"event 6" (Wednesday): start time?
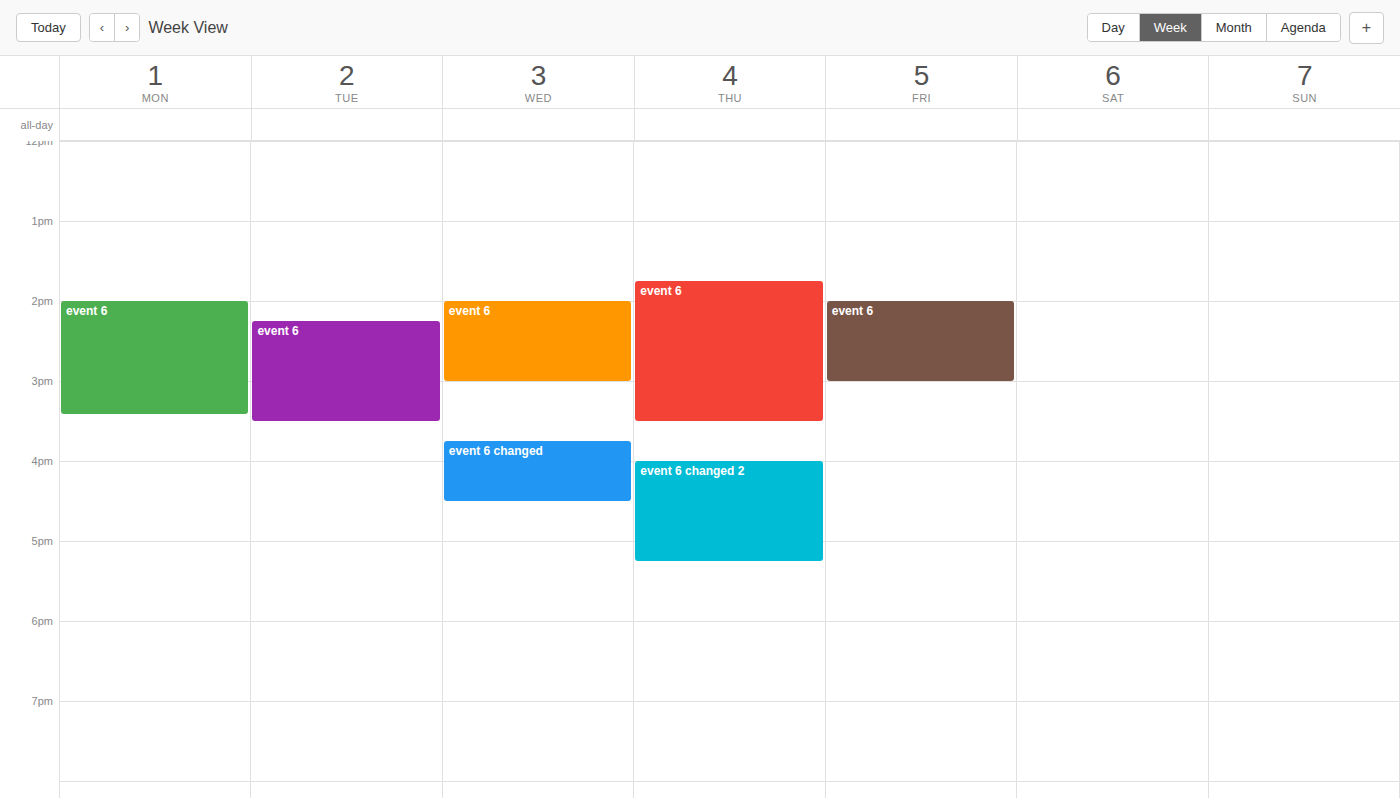
2:00 PM